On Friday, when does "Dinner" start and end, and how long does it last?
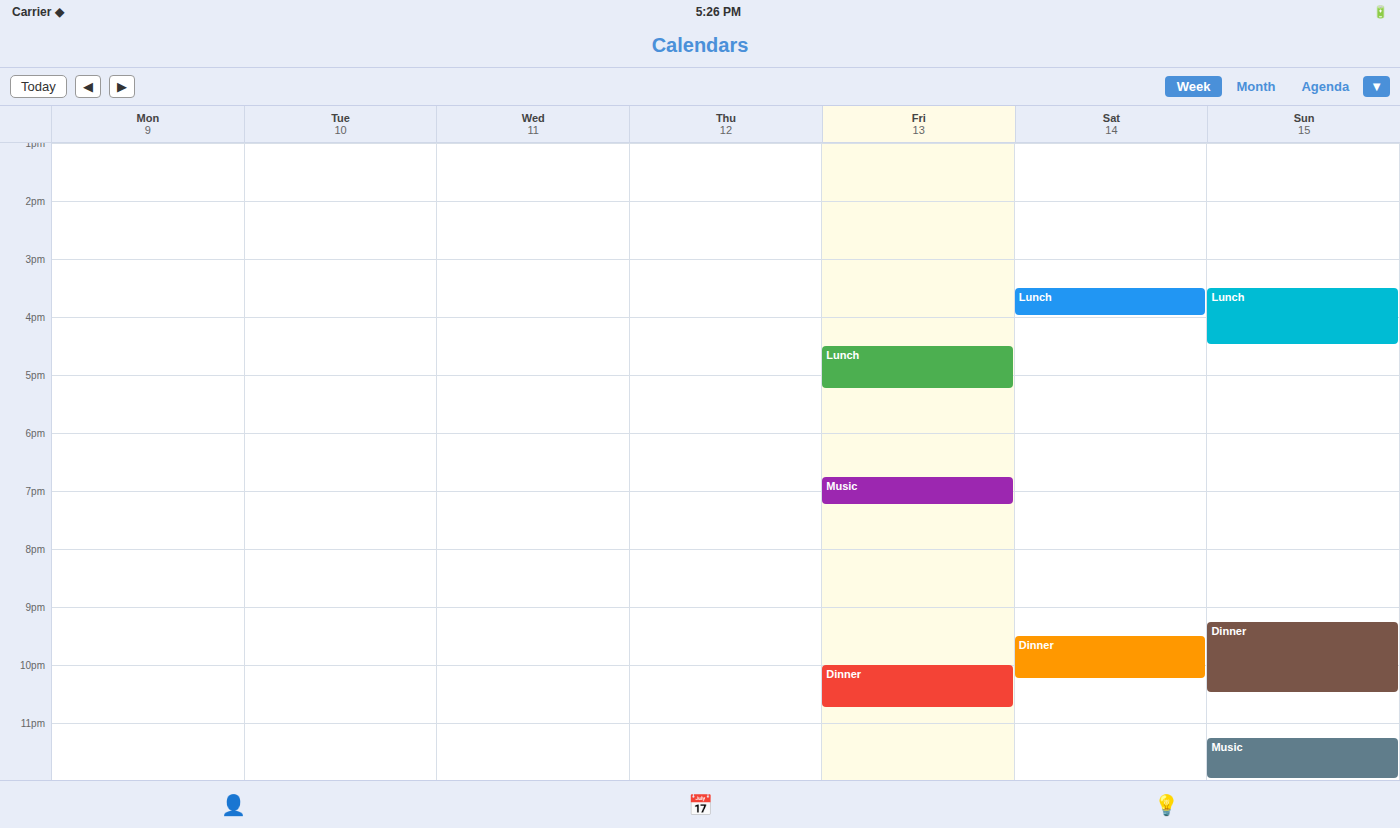
10:00 PM to 10:45 PM, 45 minutes